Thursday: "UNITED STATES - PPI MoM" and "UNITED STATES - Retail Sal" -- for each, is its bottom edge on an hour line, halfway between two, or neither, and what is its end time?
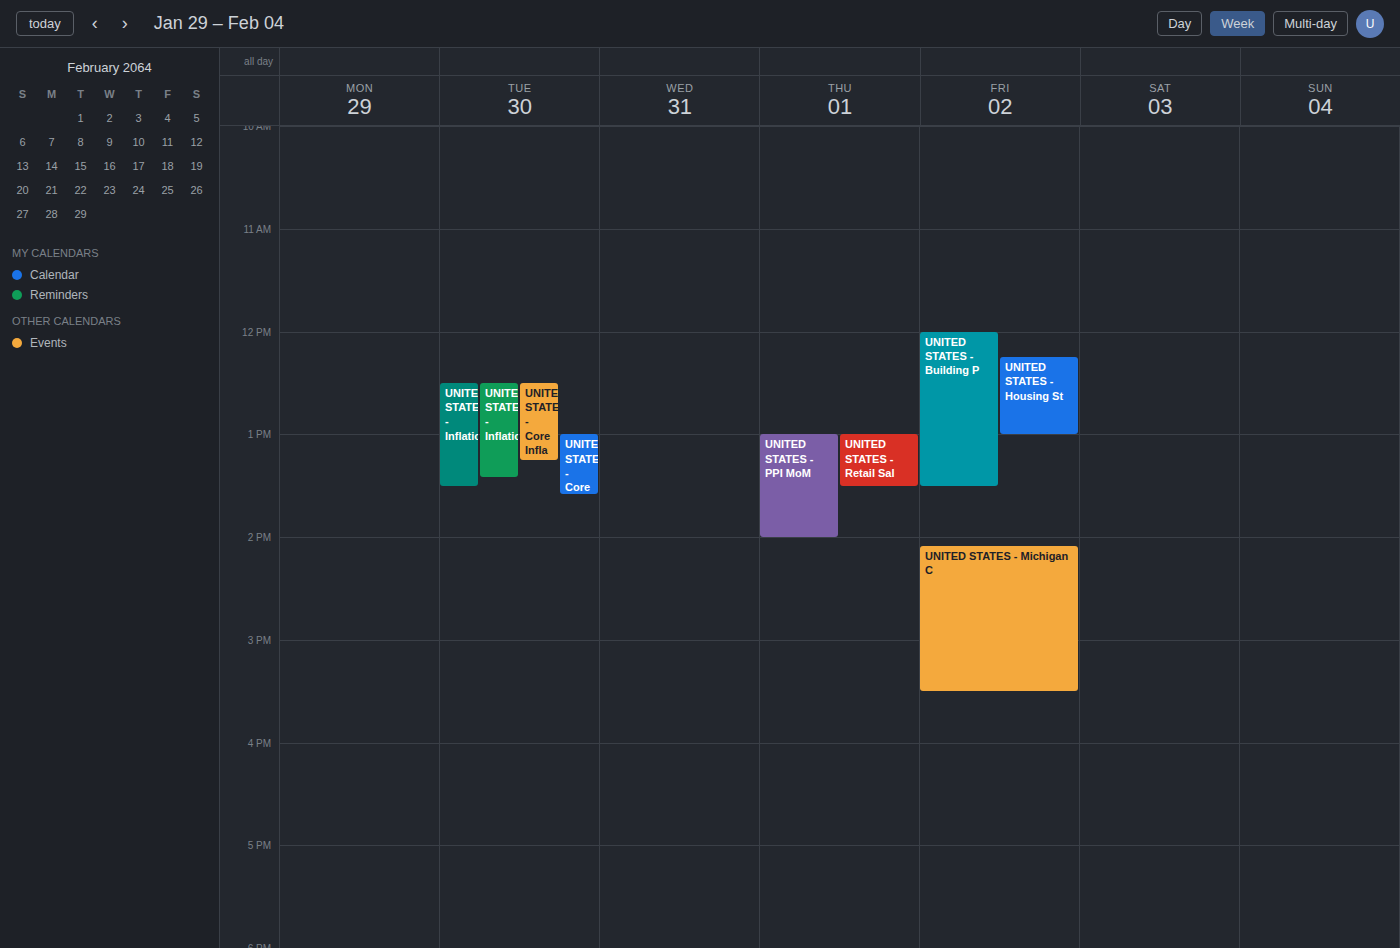
"UNITED STATES - PPI MoM": 2:00 PM, exactly on the 2 PM line. "UNITED STATES - Retail Sal": 1:30 PM, halfway between the 1 PM and 2 PM lines.